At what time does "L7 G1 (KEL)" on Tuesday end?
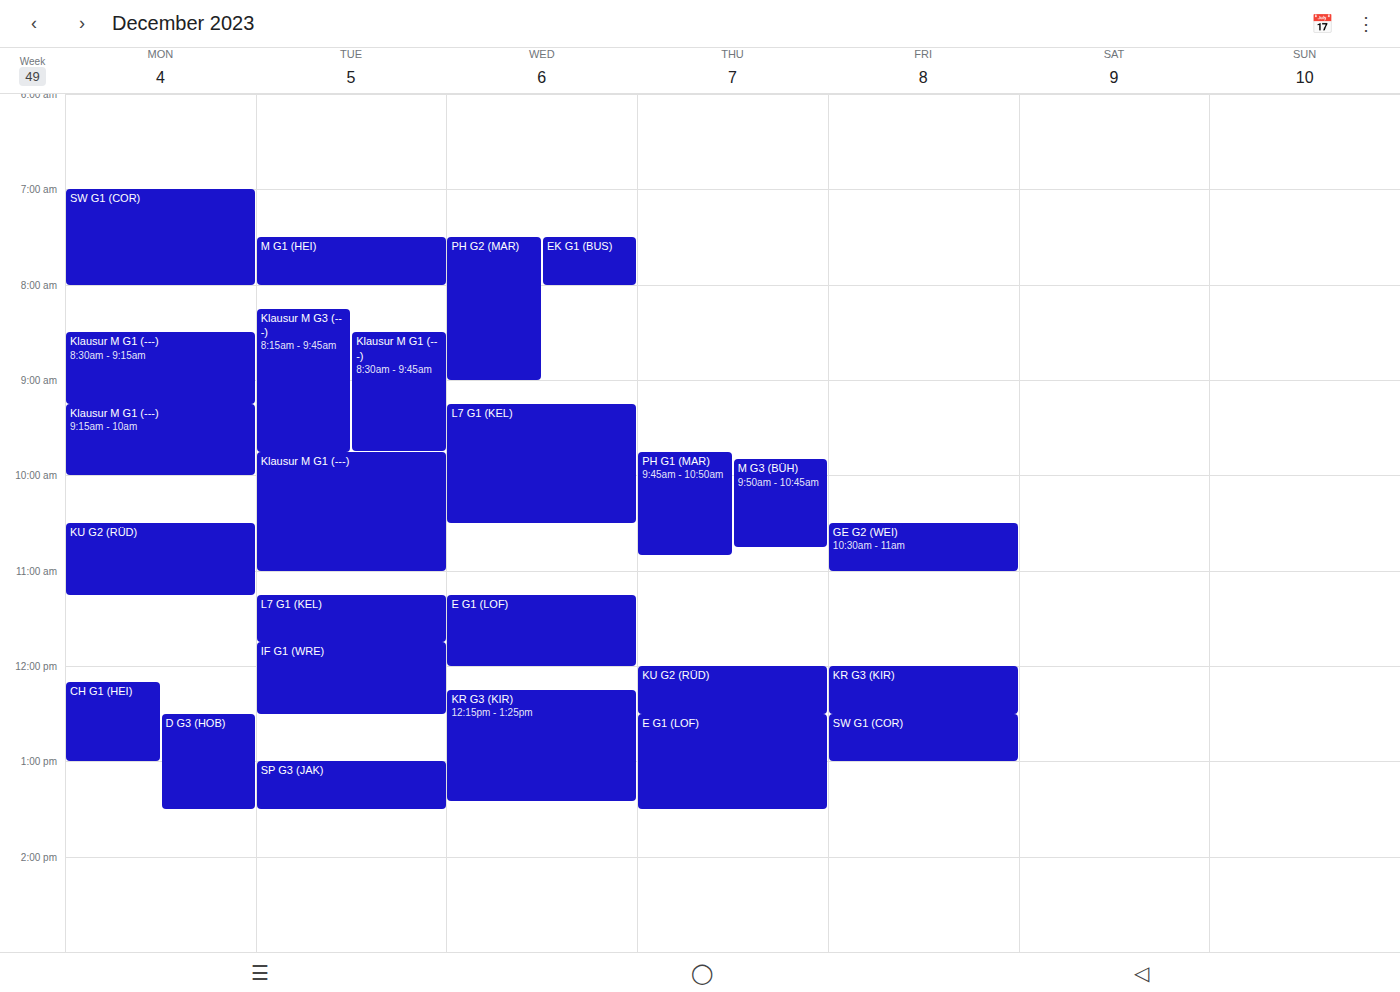
11:45 AM